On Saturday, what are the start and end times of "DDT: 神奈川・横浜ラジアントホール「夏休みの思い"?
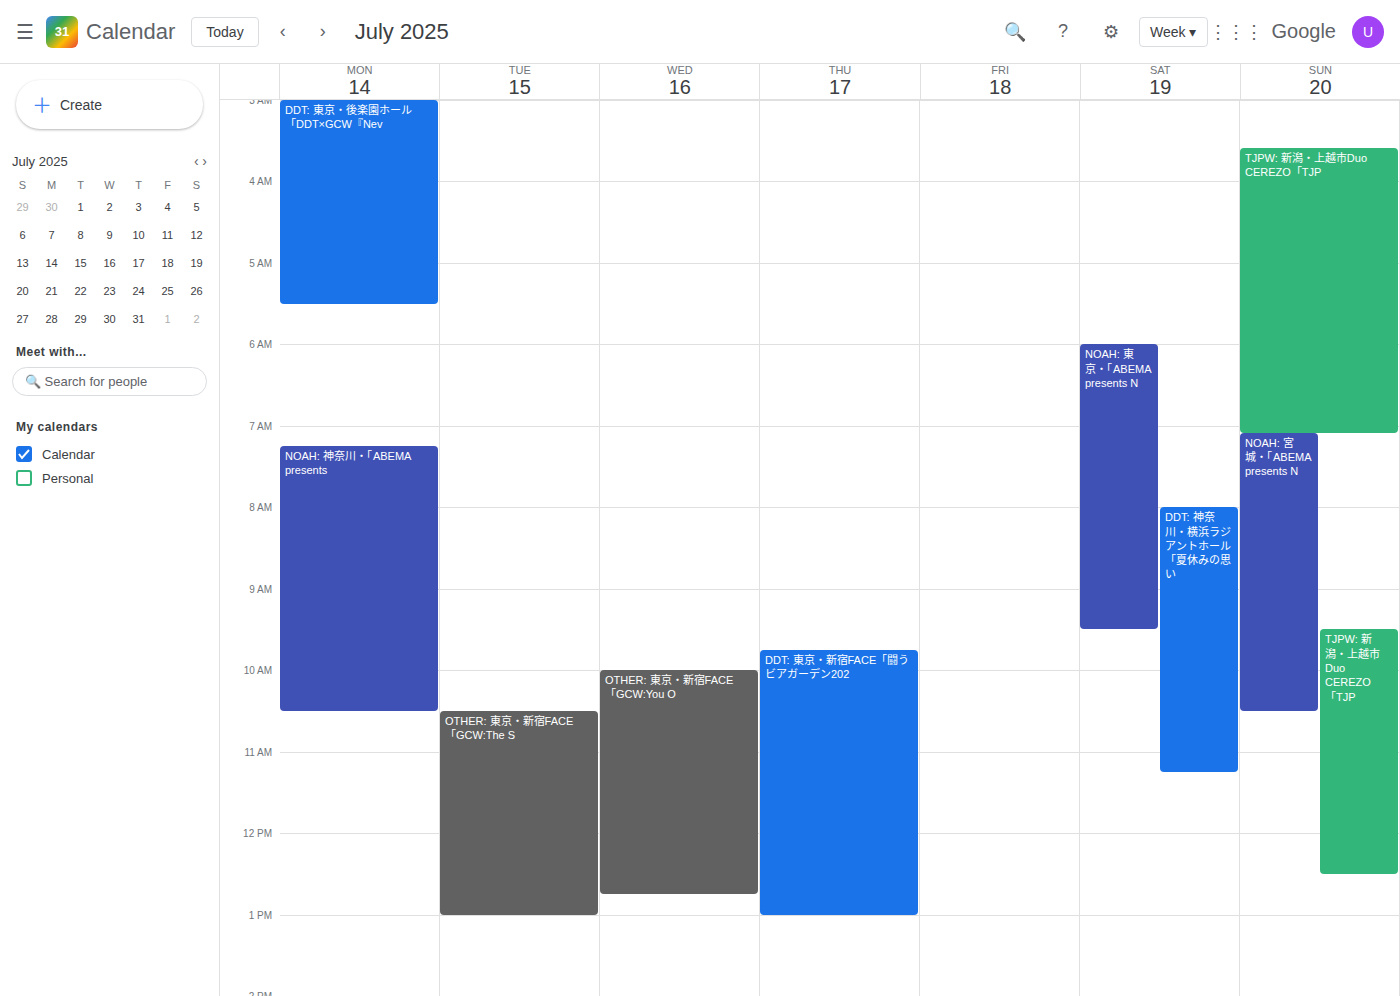
8:00 AM to 11:15 AM